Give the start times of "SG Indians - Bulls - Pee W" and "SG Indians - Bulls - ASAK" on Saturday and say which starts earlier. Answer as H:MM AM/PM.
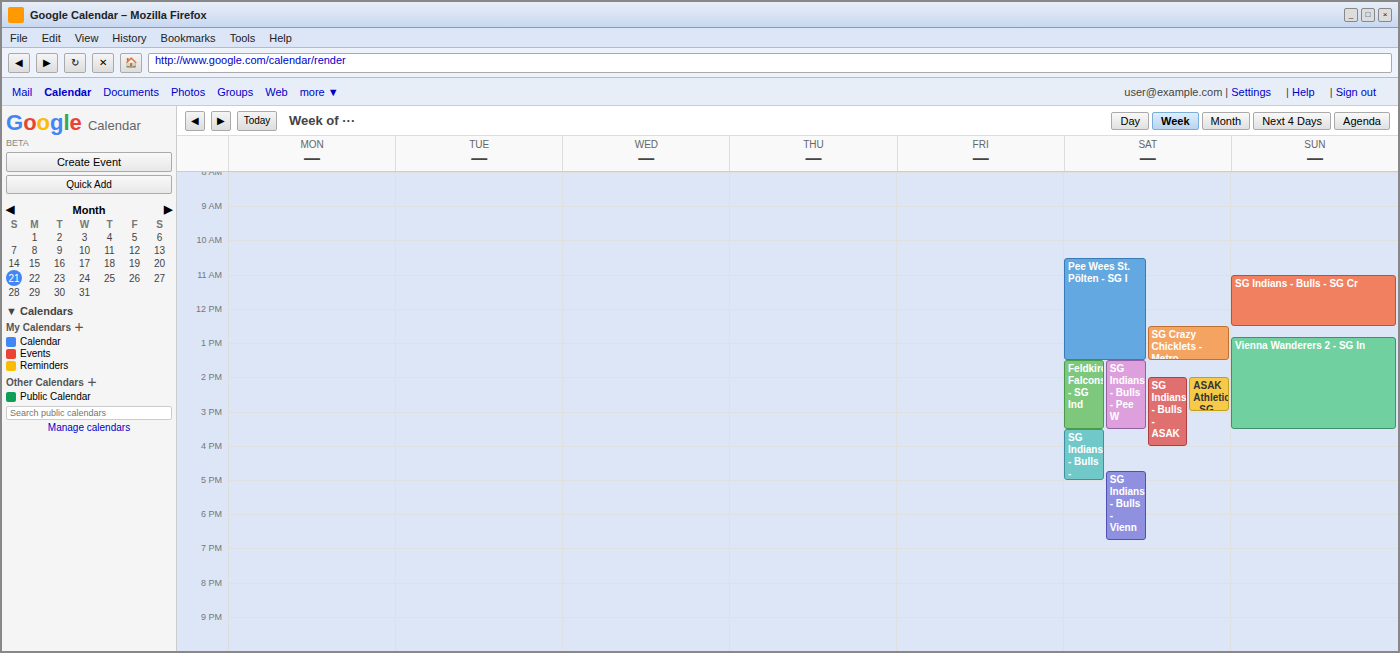
"SG Indians - Bulls - Pee W" 1:30 PM; "SG Indians - Bulls - ASAK" 2:00 PM.